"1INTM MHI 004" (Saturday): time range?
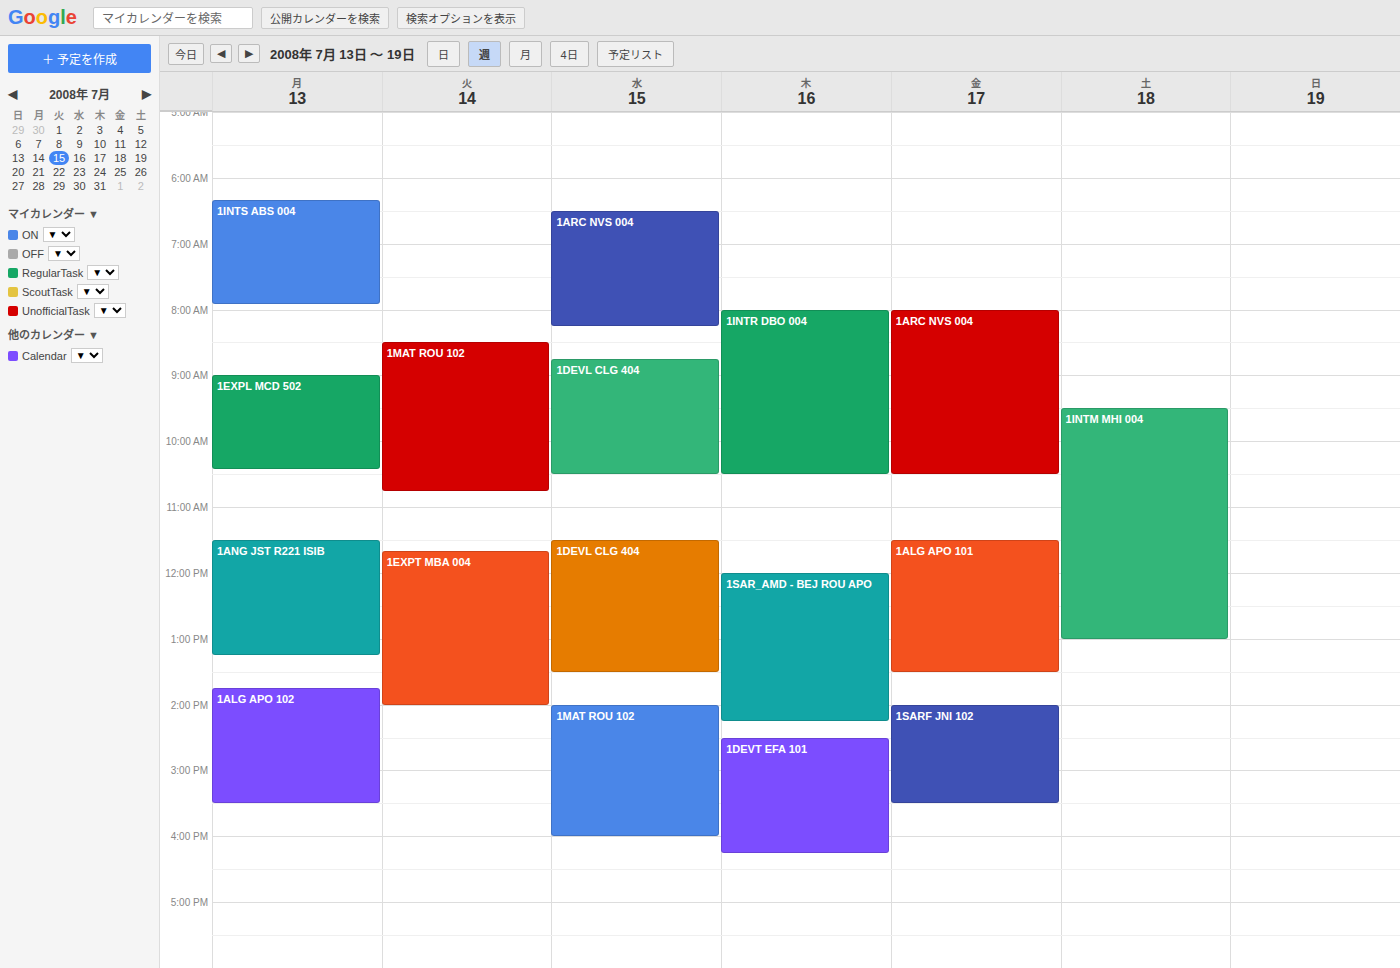
9:30 AM to 1:00 PM